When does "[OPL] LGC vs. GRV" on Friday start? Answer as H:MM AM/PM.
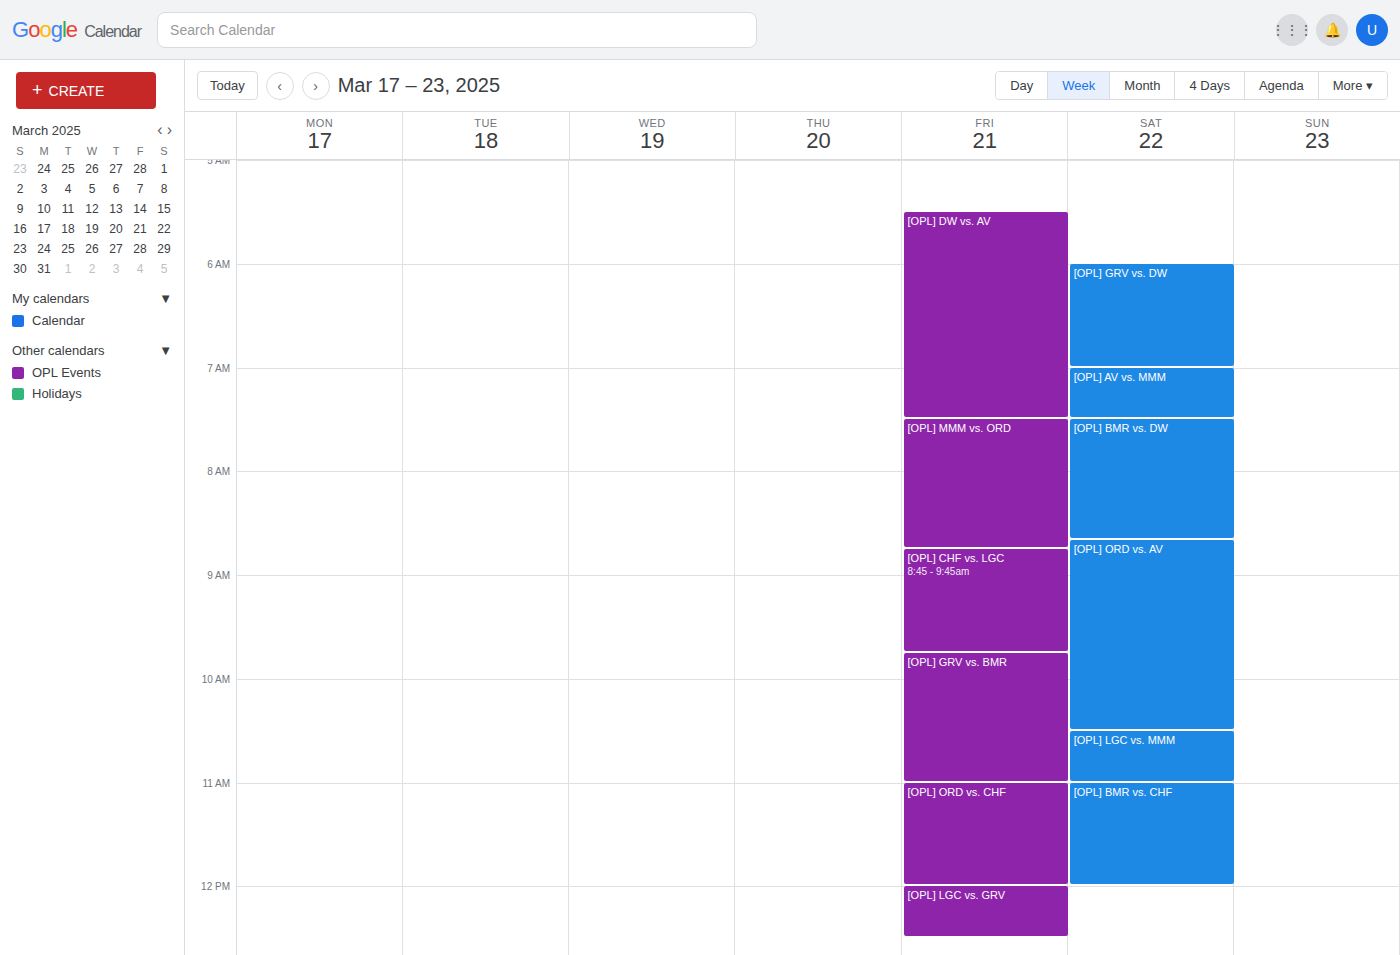
12:00 PM